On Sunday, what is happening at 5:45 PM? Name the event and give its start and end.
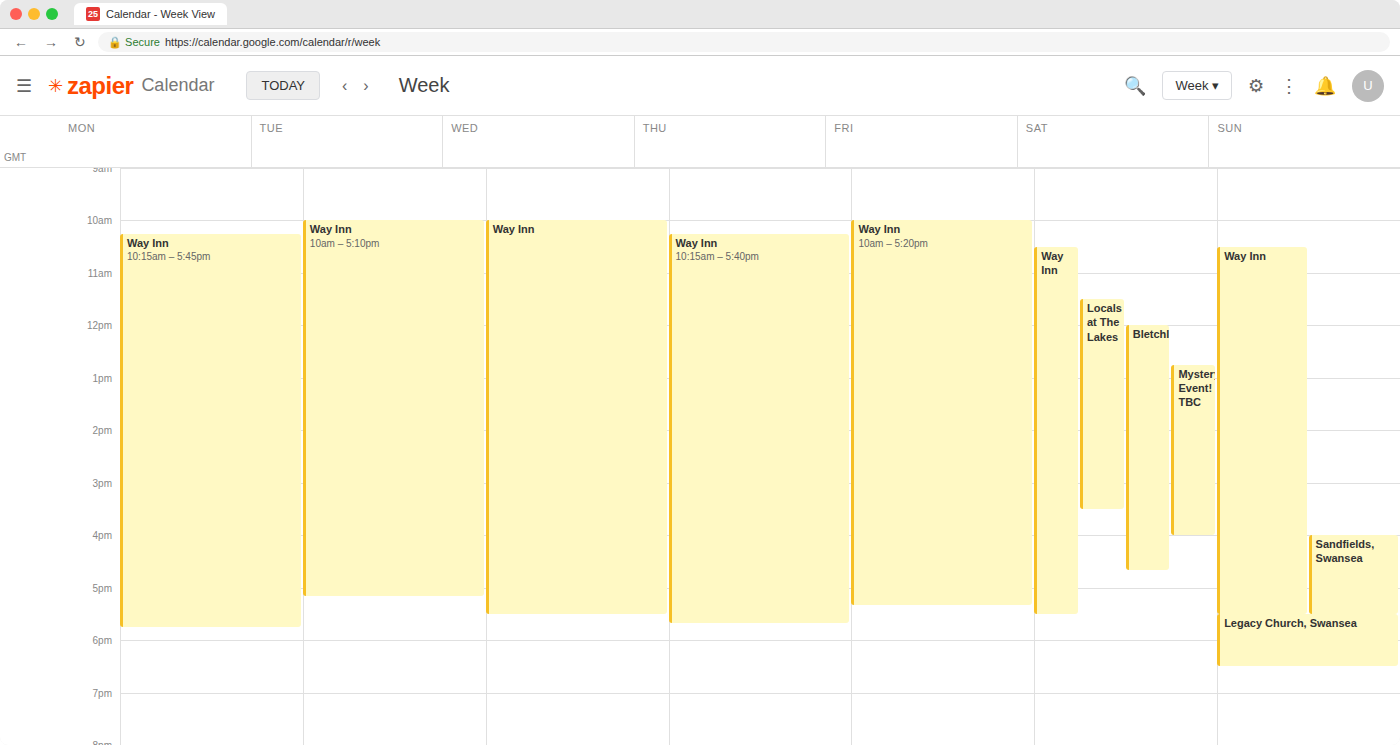
"Legacy Church, Swansea", 5:30 PM to 6:30 PM